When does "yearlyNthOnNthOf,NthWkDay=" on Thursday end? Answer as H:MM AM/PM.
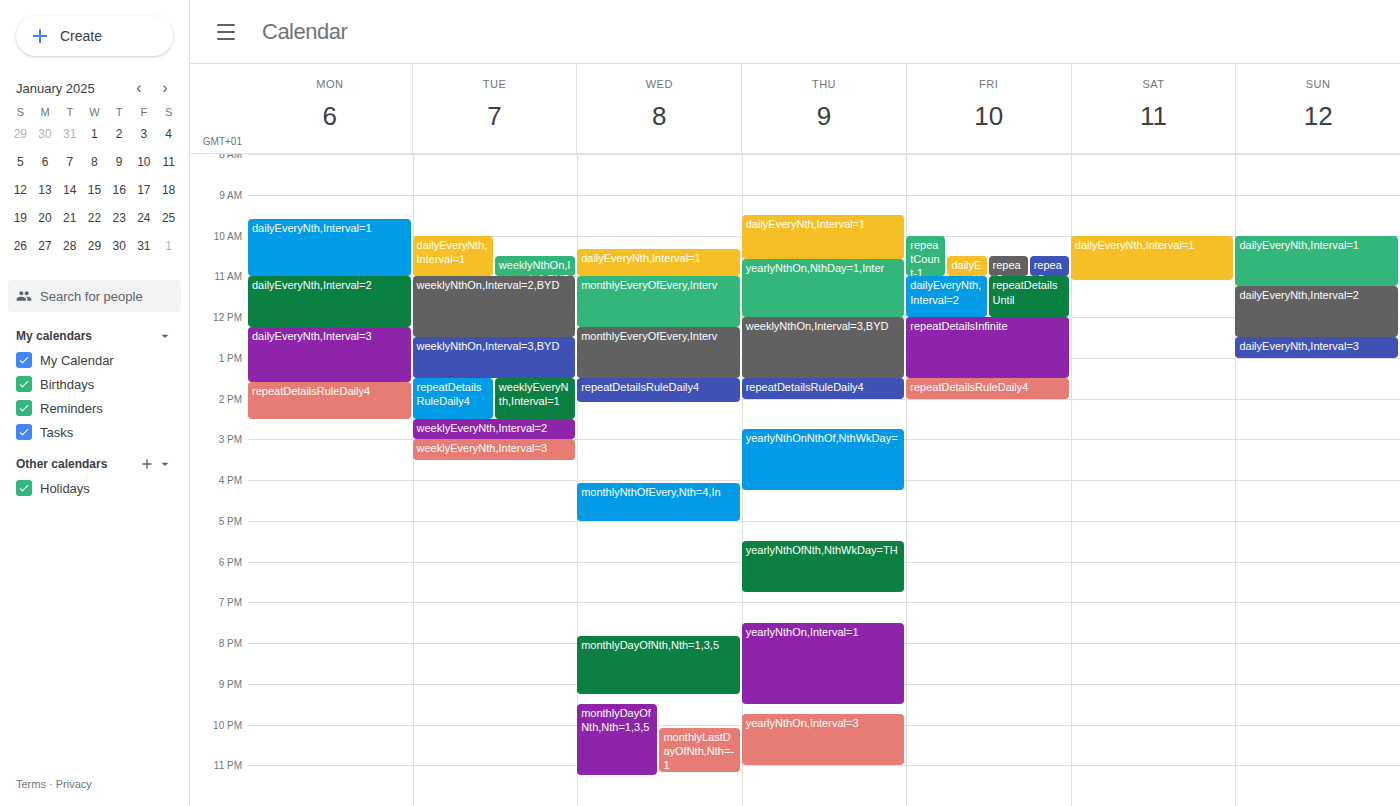
4:15 PM